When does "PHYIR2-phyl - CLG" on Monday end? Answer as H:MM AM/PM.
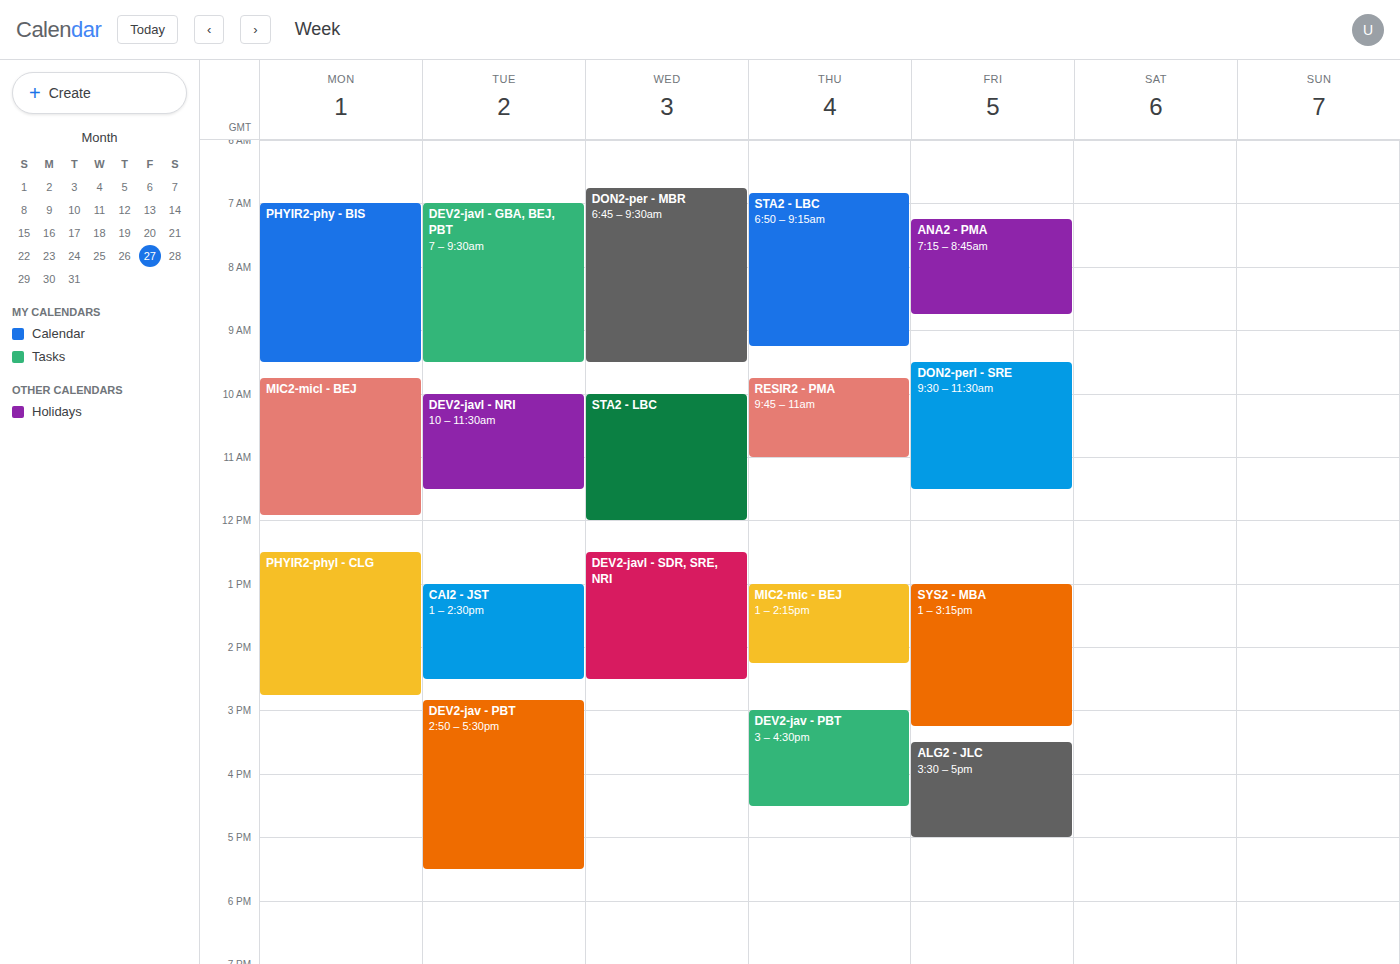
2:45 PM